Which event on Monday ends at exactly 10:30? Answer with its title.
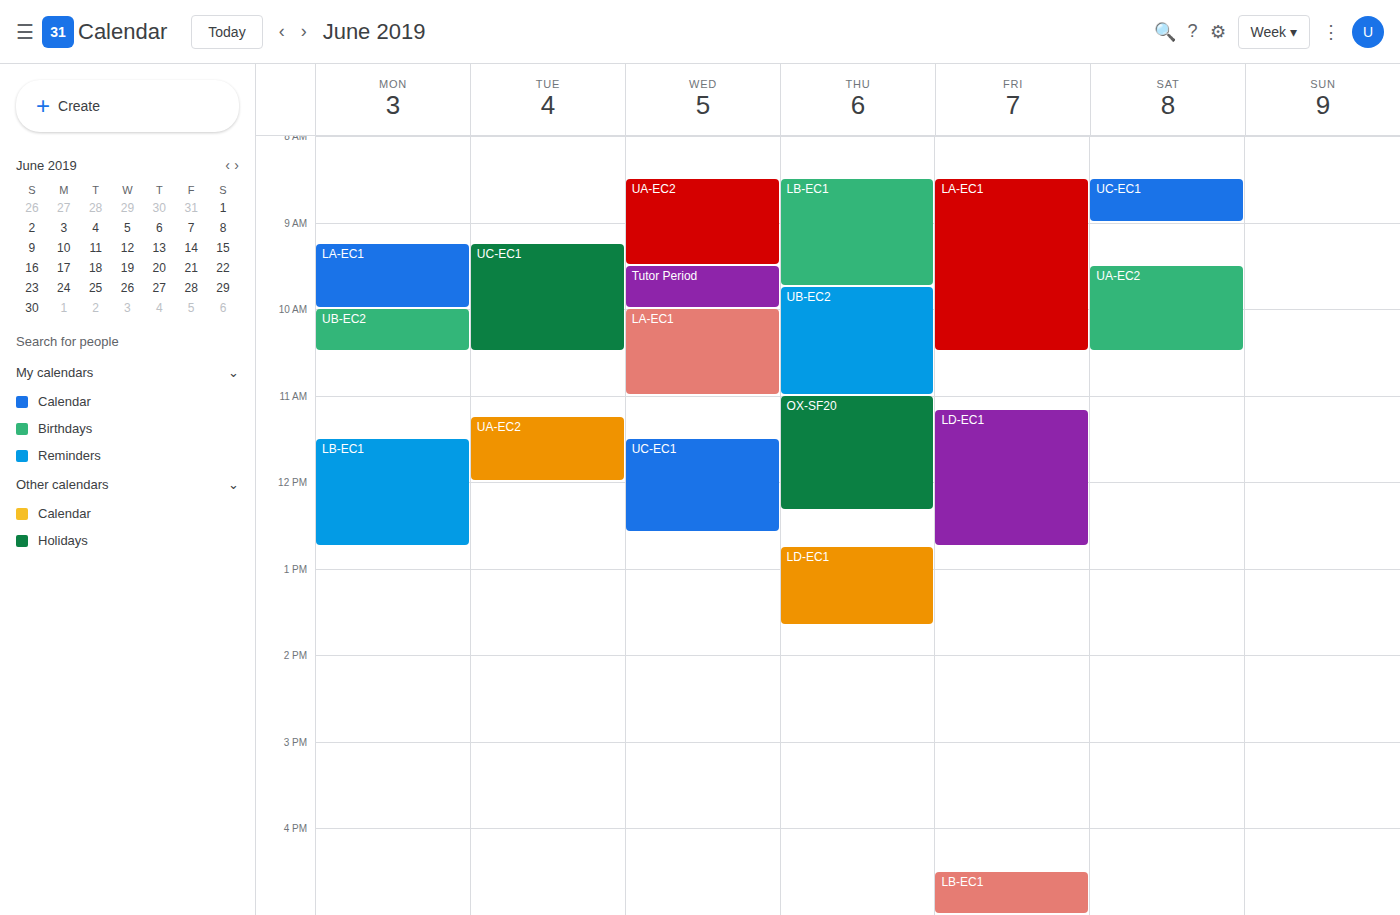
"UB-EC2"